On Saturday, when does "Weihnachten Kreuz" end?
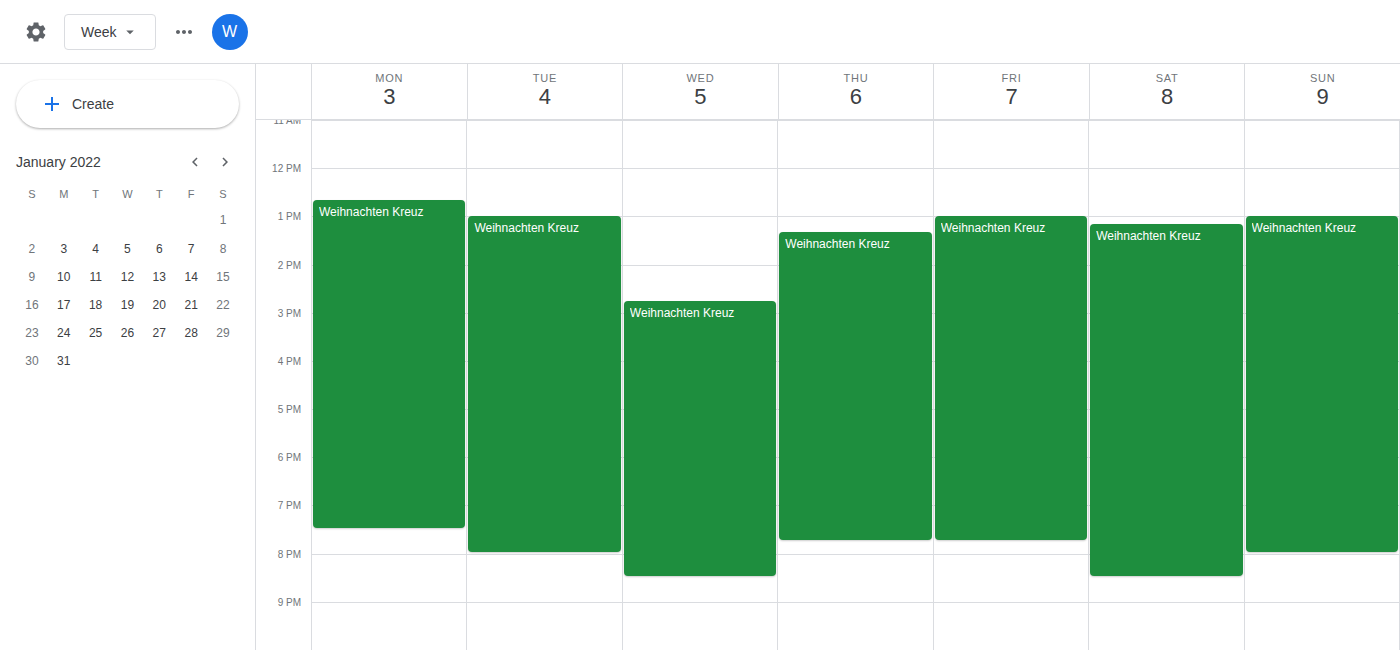
20:30